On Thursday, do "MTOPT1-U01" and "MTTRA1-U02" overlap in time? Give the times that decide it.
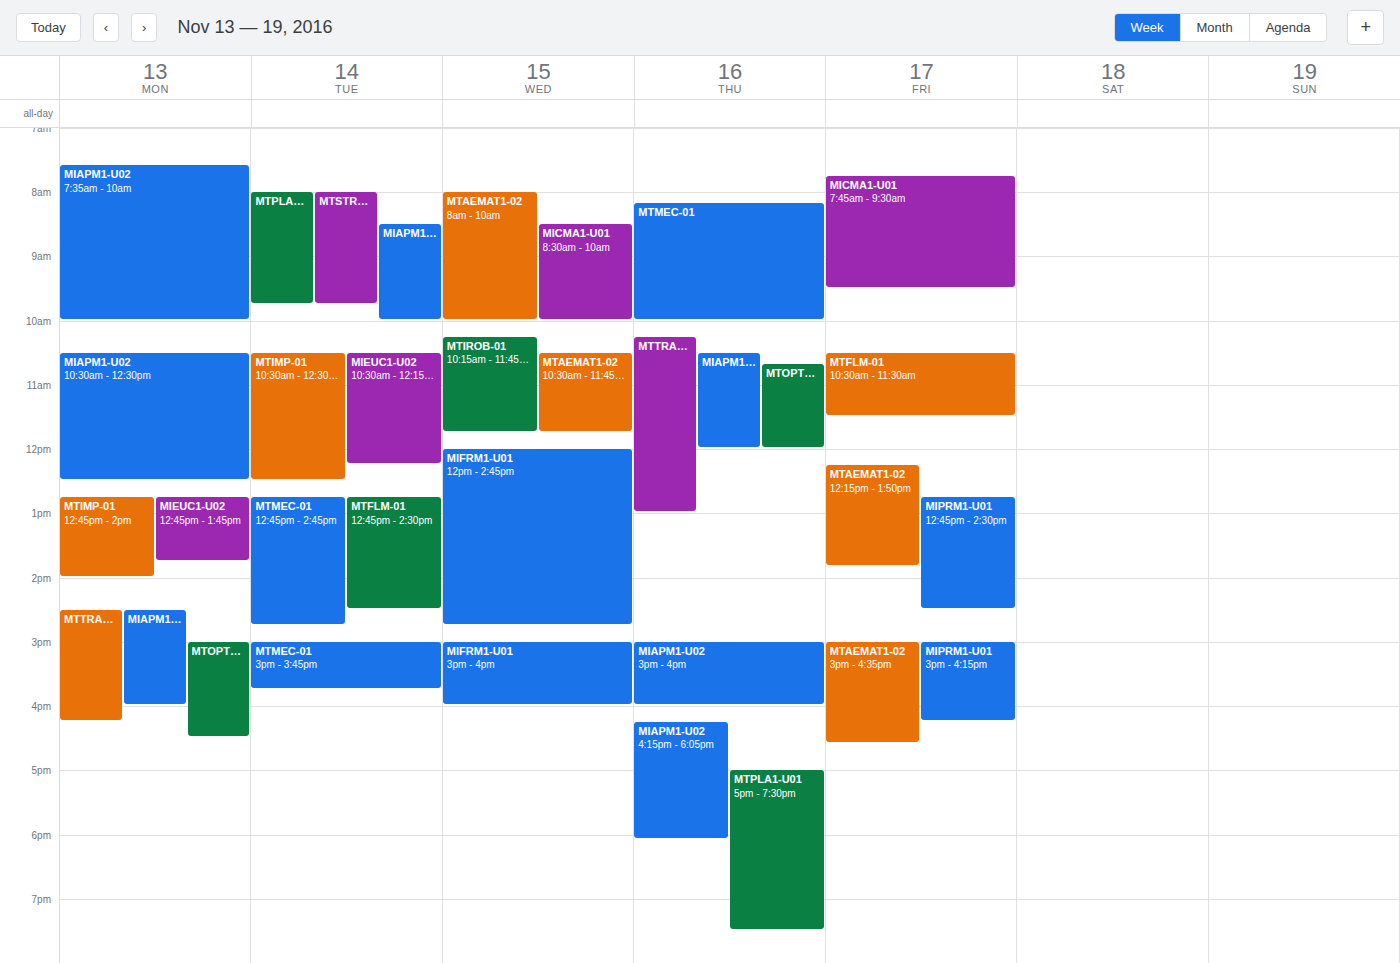
"MTOPT1-U01" runs 10:40 to 12:00, inside "MTTRA1-U02" -- they overlap.